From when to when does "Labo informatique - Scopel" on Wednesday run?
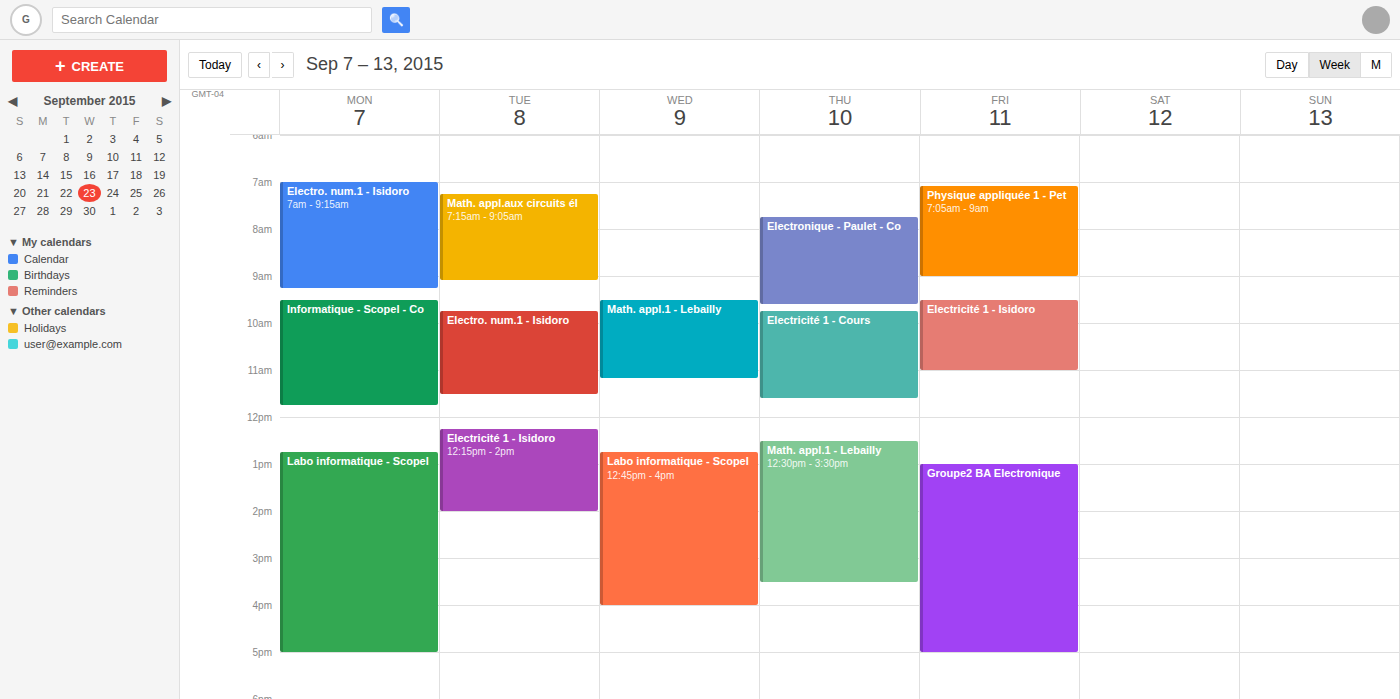
12:45 PM to 4:00 PM